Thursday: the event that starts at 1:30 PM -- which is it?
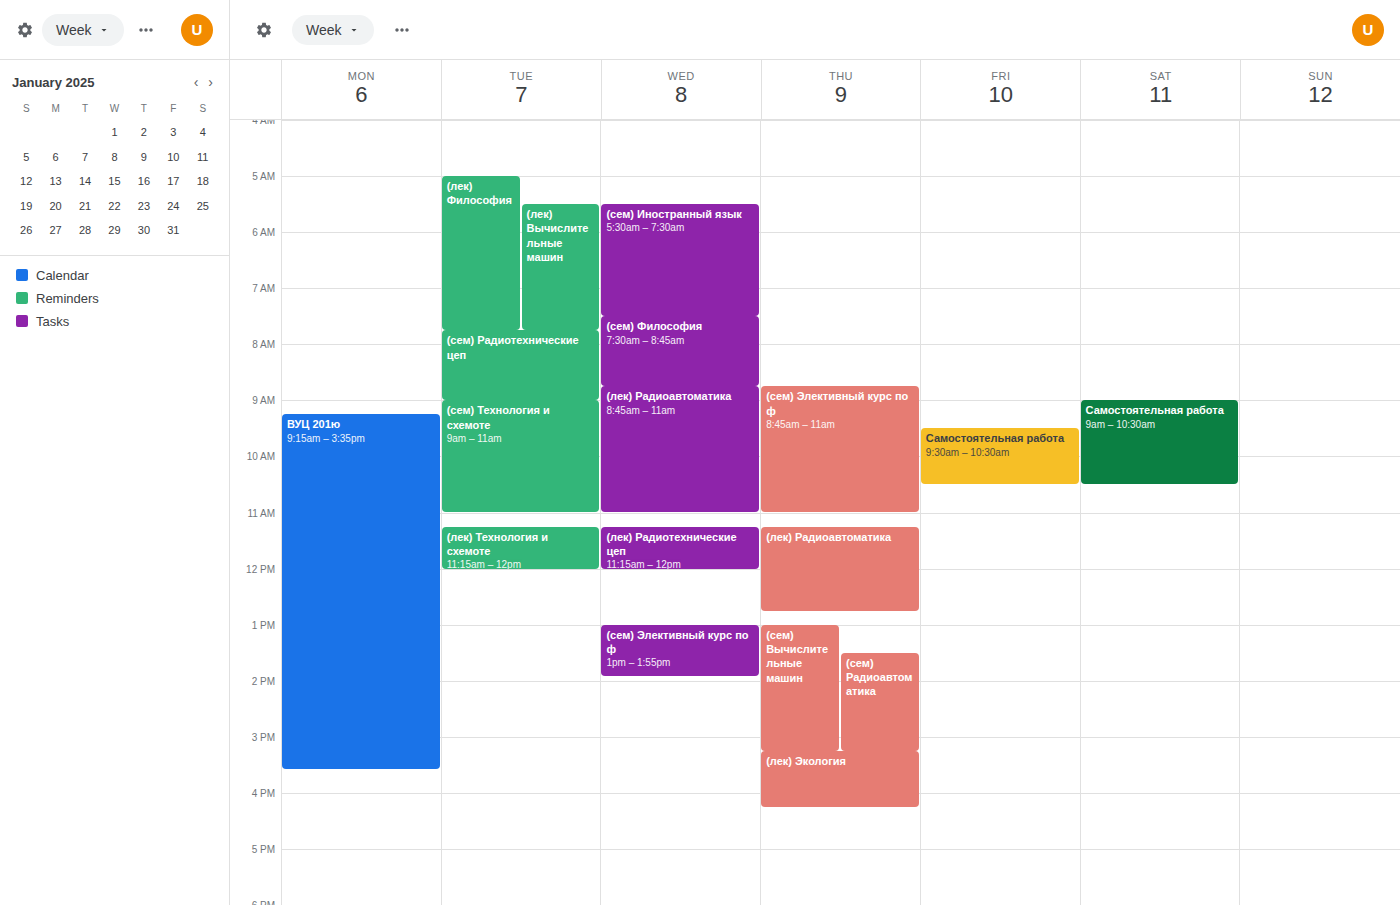
"(сем) Радиоавтоматика"